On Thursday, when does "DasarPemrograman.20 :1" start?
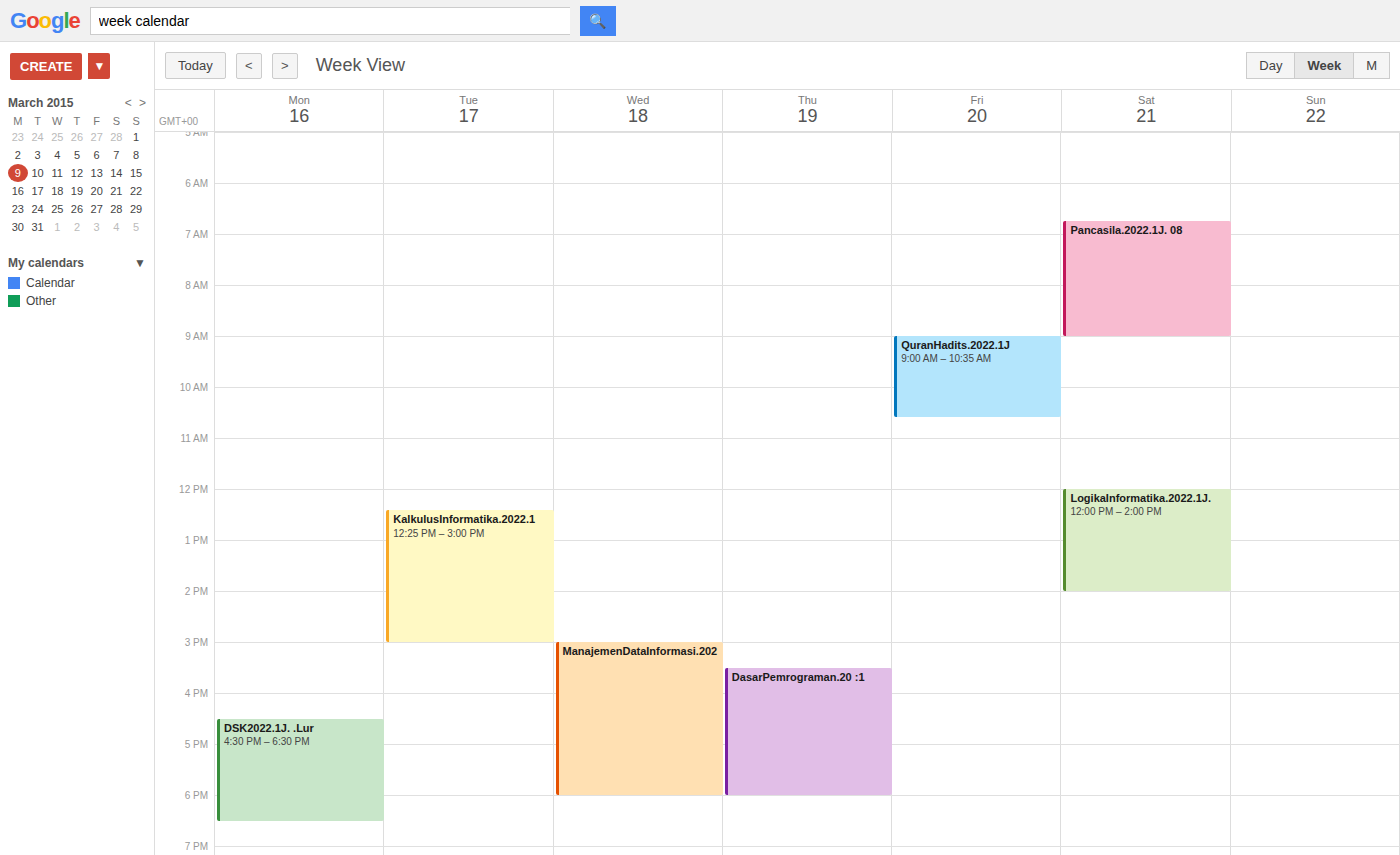
3:30 PM